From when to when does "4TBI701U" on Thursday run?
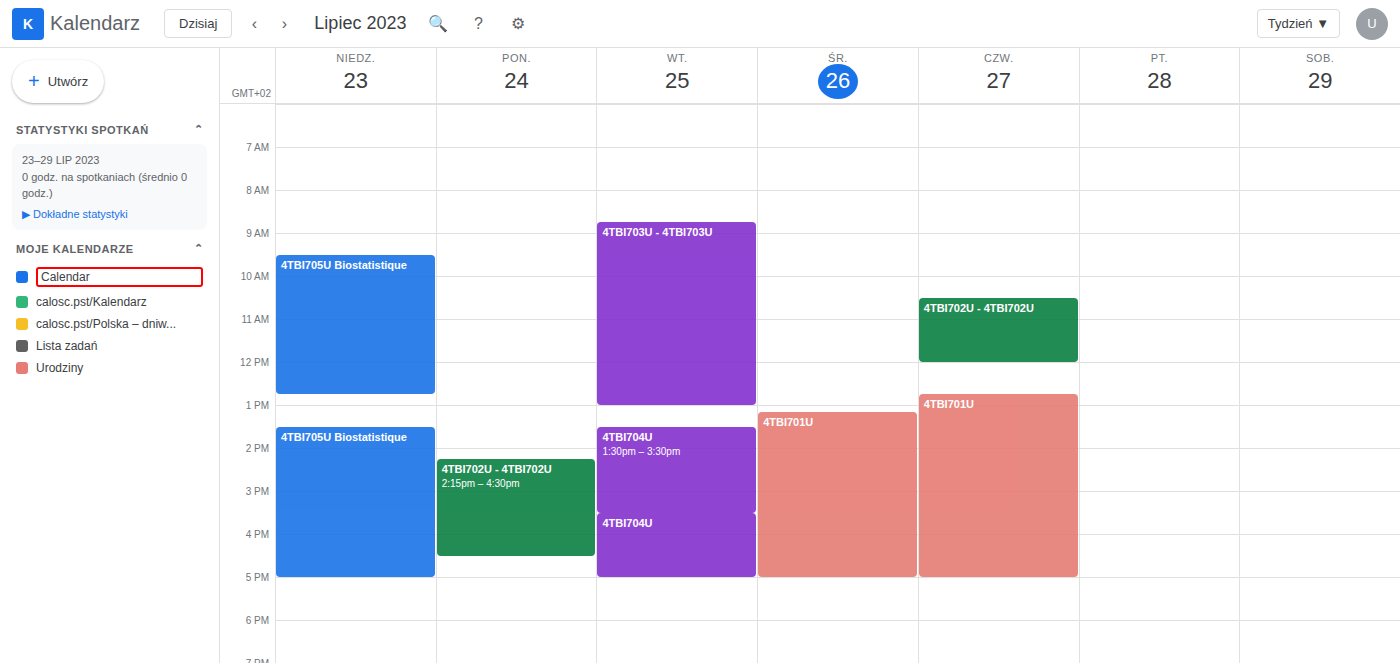
12:45 PM to 5:00 PM